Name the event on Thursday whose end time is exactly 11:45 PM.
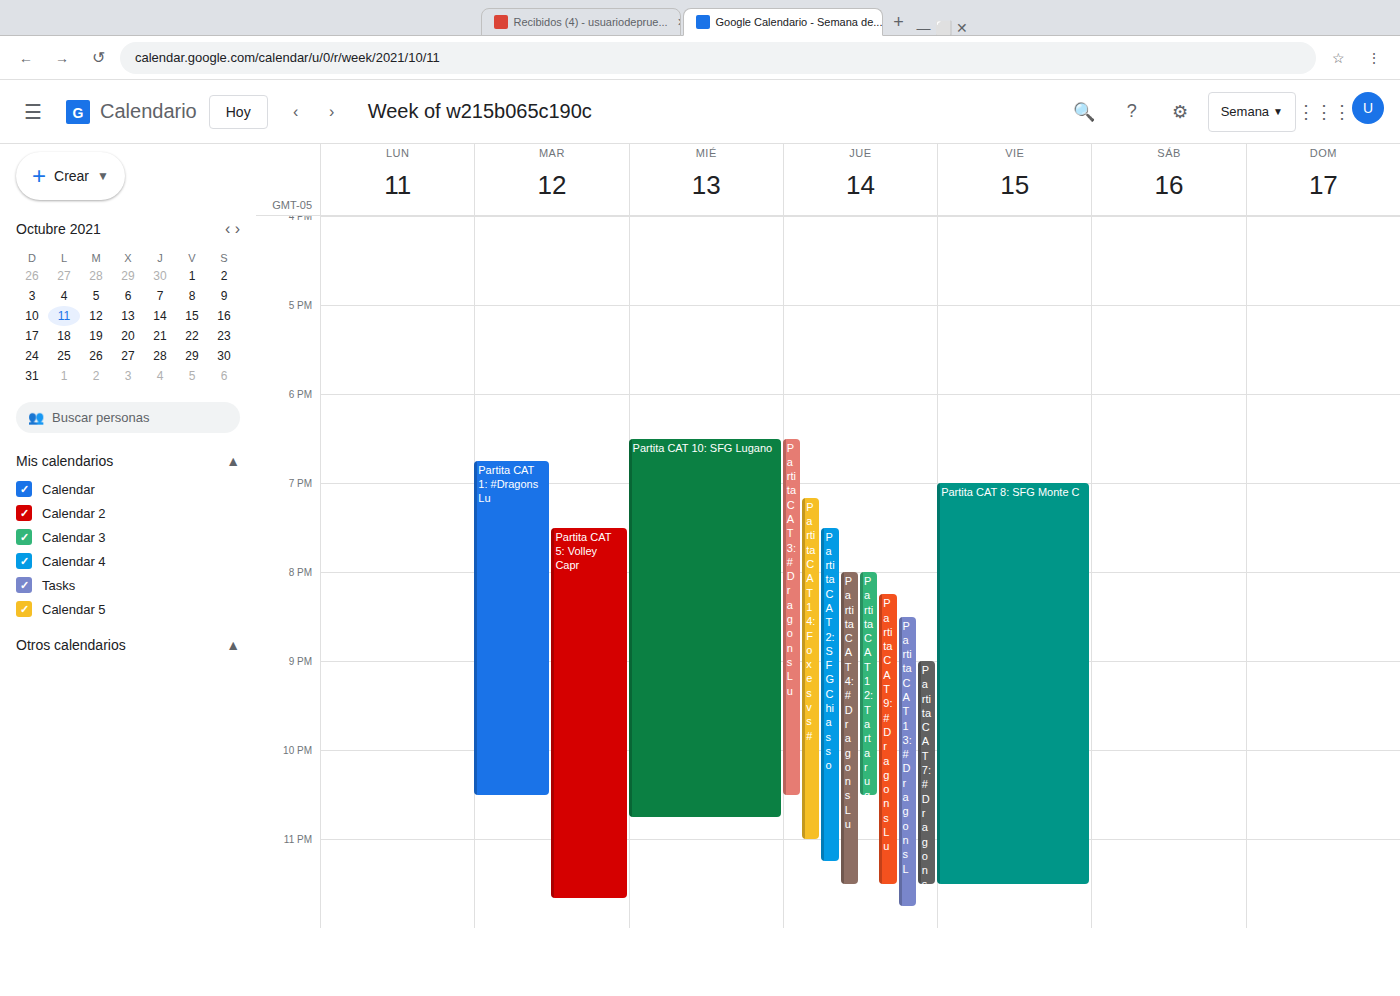
"Partita CAT 13: #Dragons L"